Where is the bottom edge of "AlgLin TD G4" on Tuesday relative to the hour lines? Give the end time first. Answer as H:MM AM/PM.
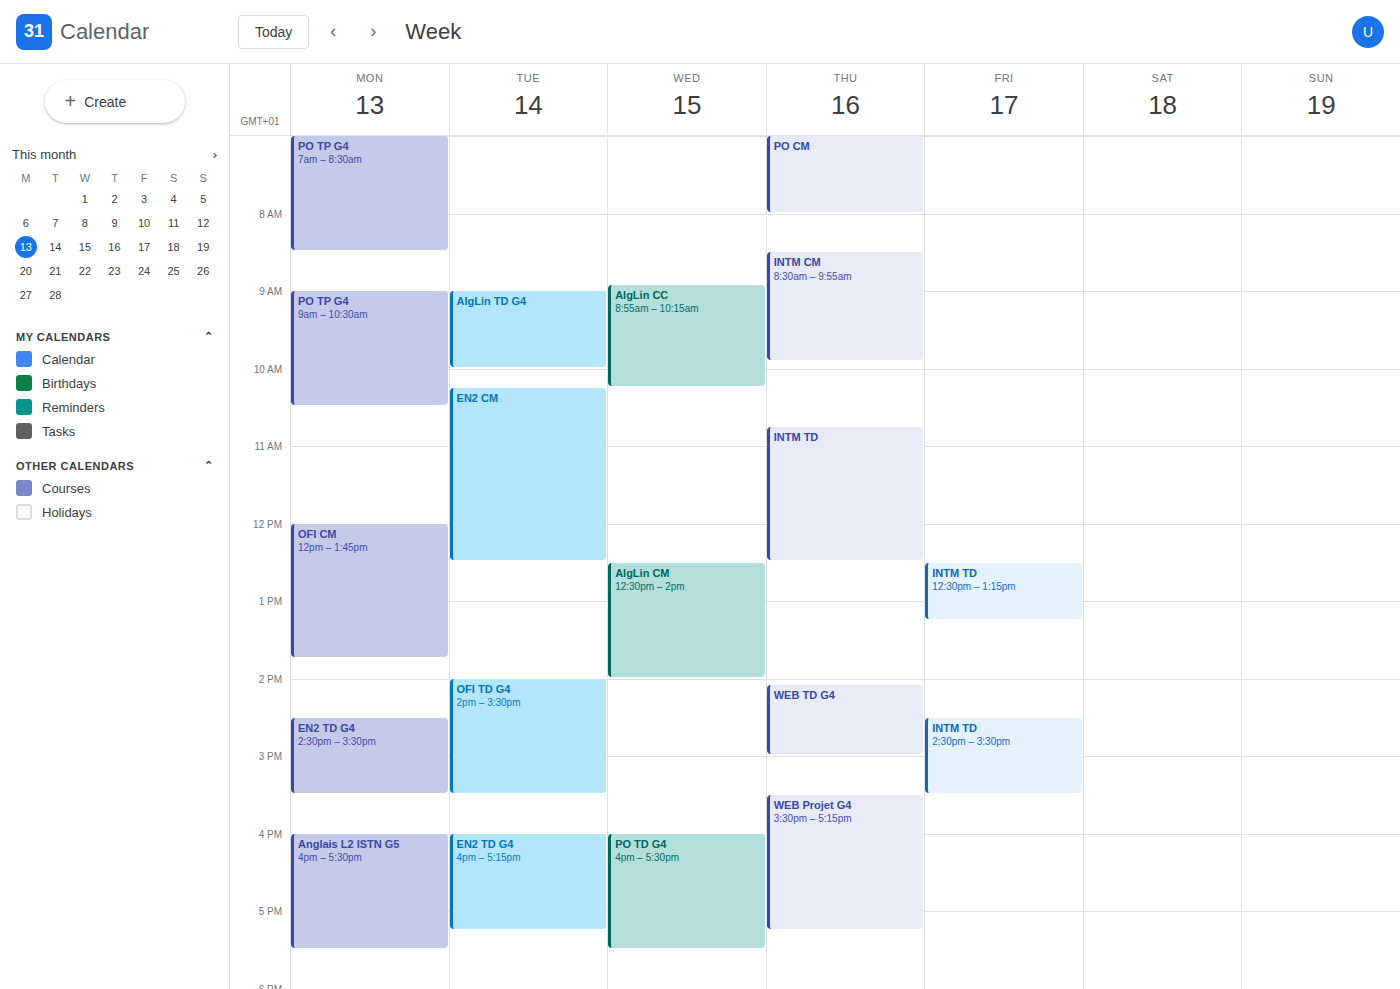
10:00 AM -- exactly on the 10 AM line.